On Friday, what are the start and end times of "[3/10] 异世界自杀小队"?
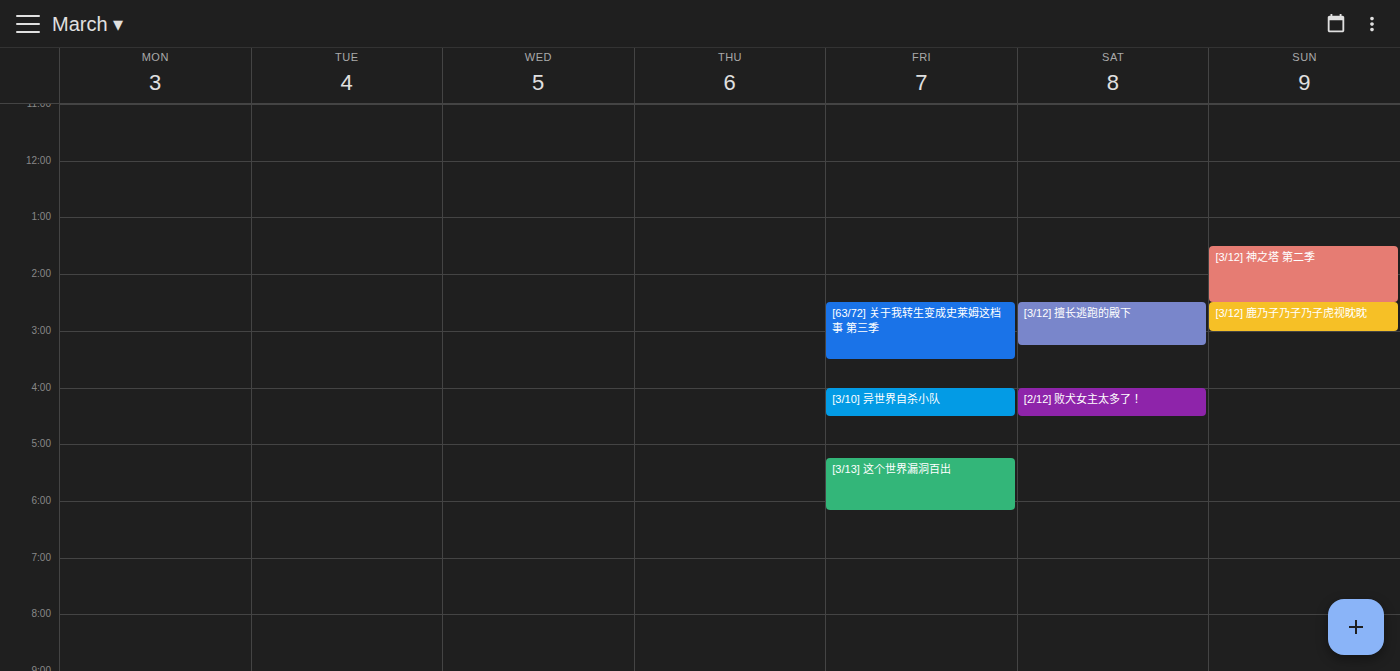
4:00 PM to 4:30 PM